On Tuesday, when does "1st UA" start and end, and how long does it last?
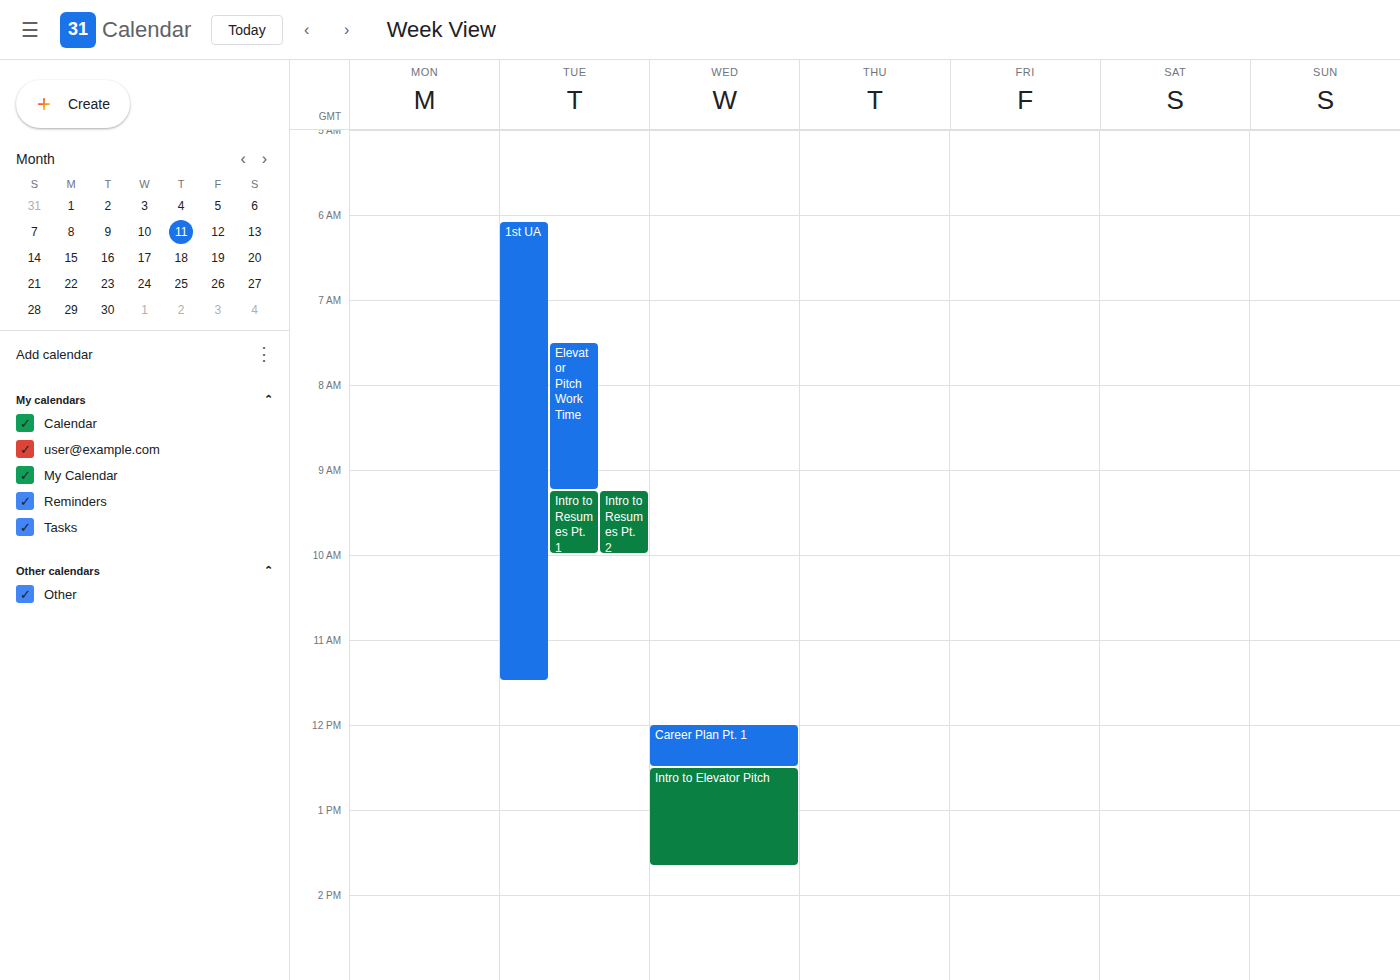
6:05 AM to 11:30 AM, 5 hours 25 minutes